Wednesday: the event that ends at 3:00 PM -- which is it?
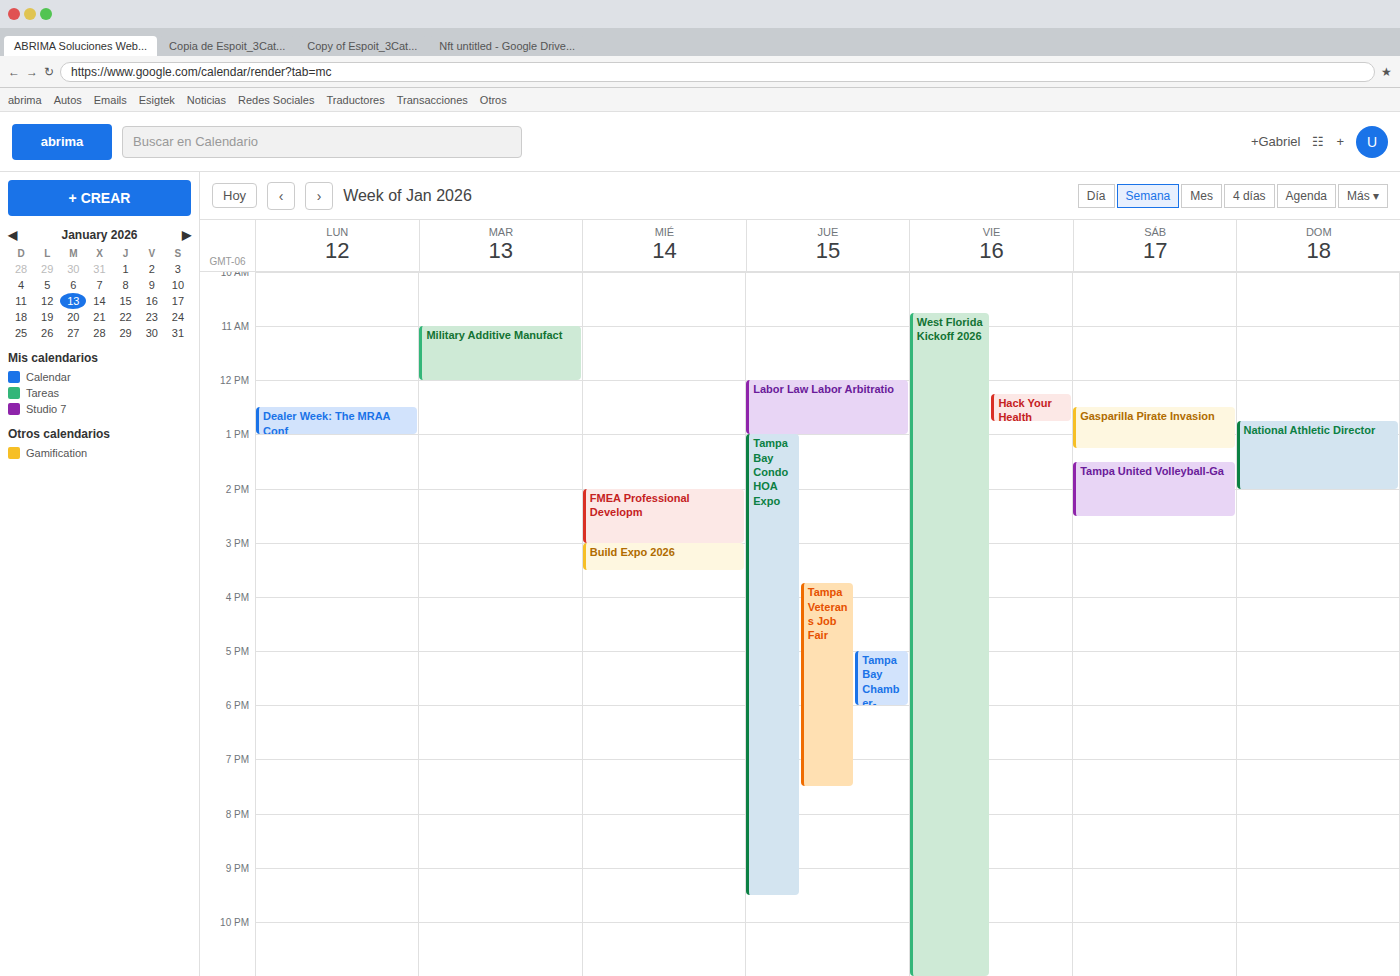
"FMEA Professional Developm"